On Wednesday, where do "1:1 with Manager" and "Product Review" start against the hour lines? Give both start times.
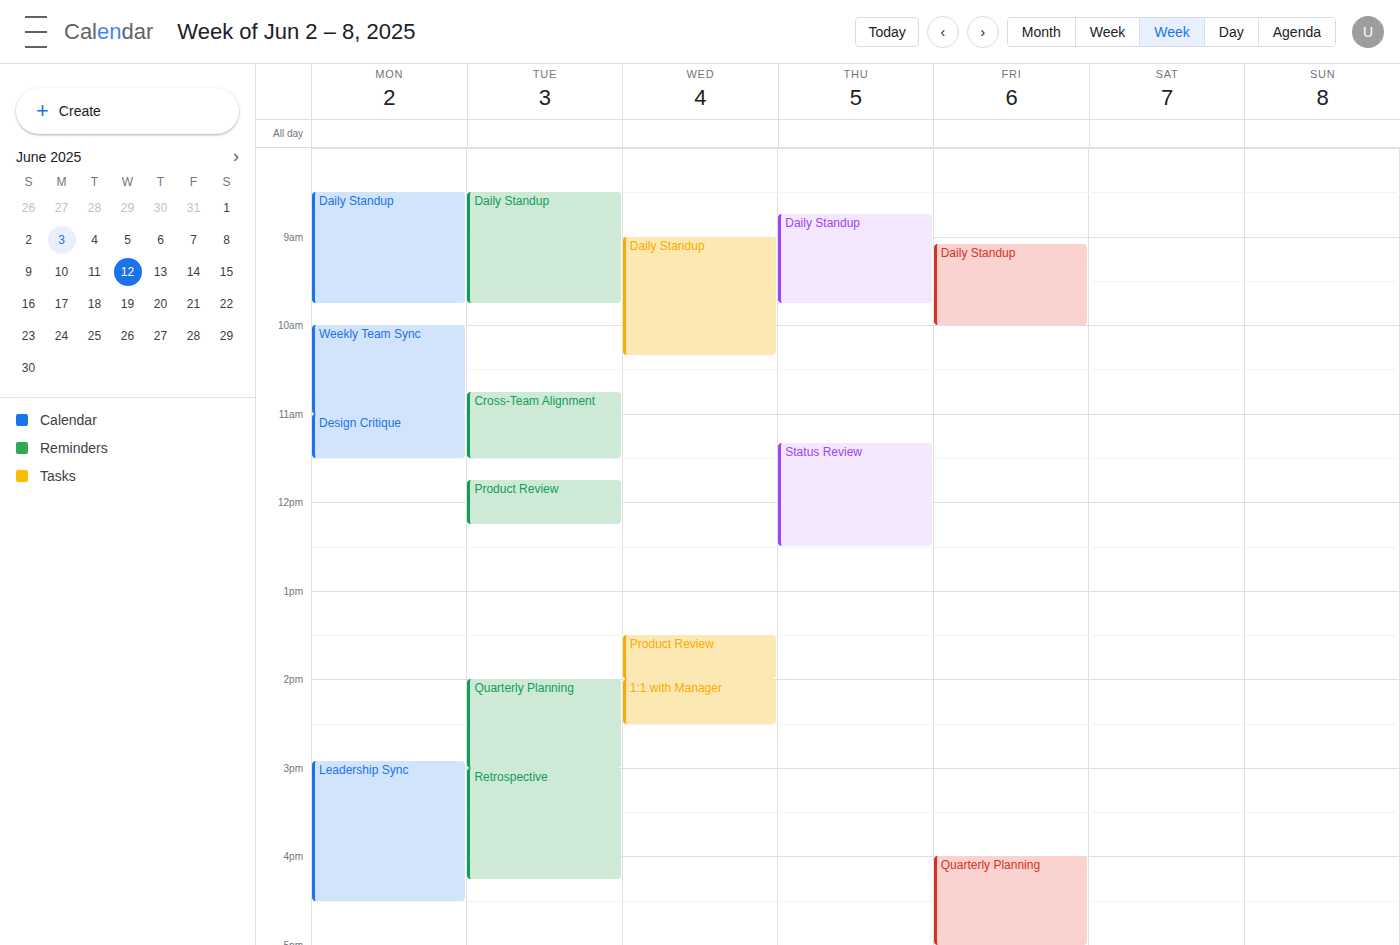
"1:1 with Manager": 2:00 PM, exactly on the 2 PM line. "Product Review": 1:30 PM, halfway between the 1 PM and 2 PM lines.